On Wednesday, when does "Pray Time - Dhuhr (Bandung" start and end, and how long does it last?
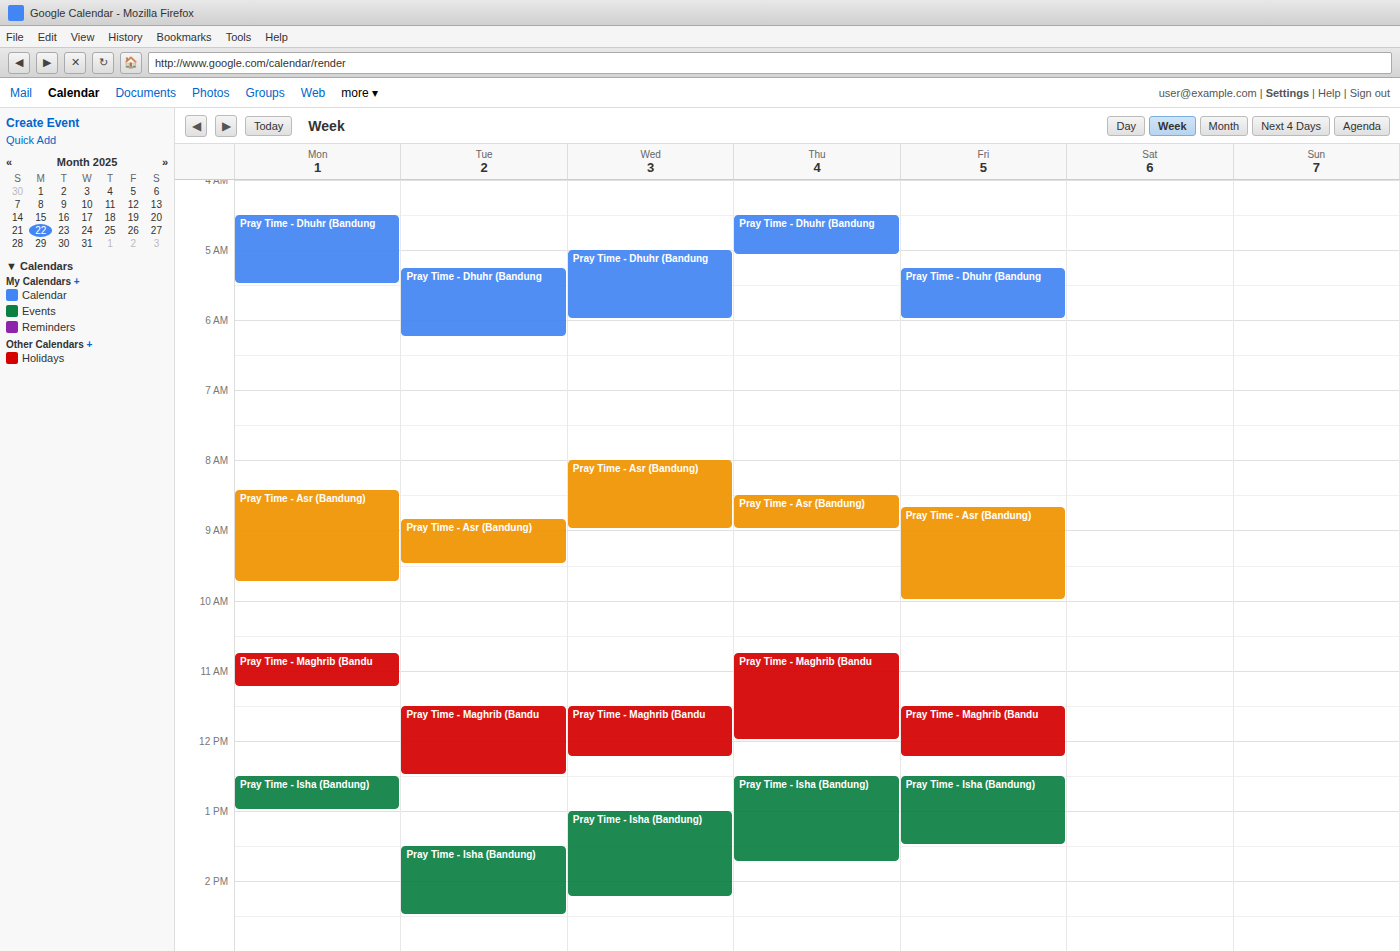
5:00 AM to 6:00 AM, 1 hour